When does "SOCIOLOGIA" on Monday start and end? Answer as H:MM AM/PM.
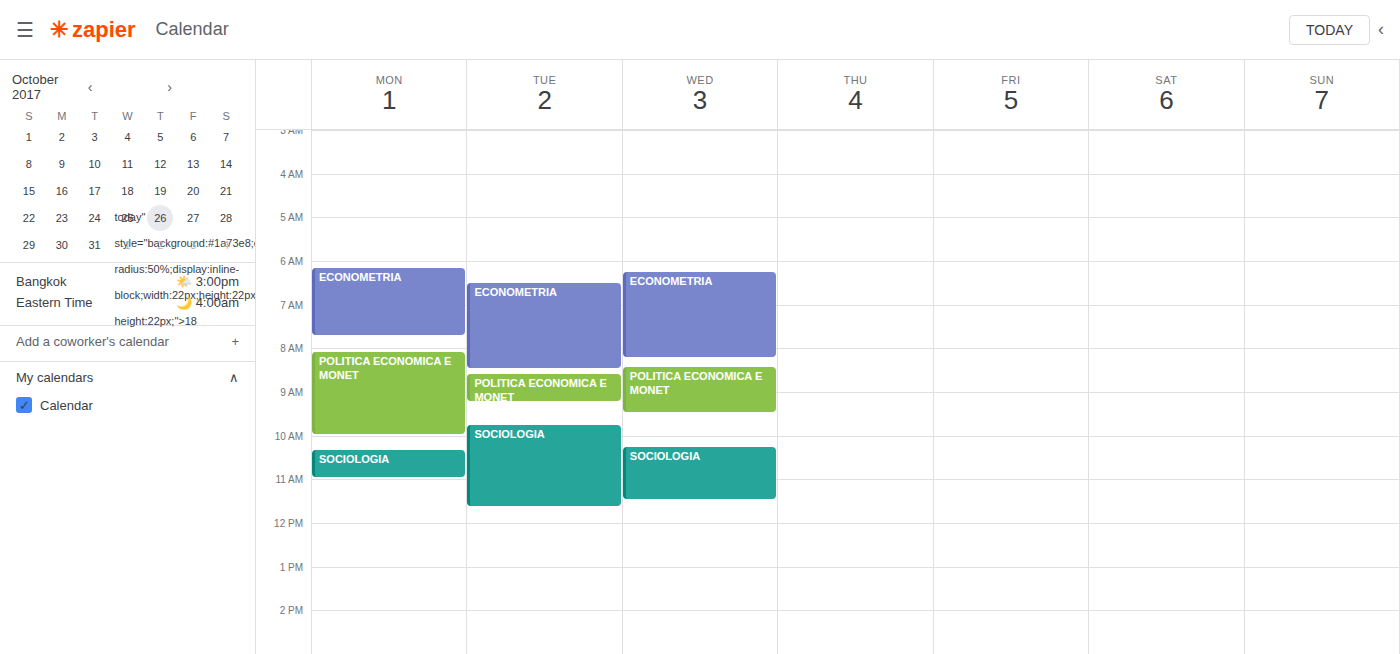
10:20 AM to 11:00 AM